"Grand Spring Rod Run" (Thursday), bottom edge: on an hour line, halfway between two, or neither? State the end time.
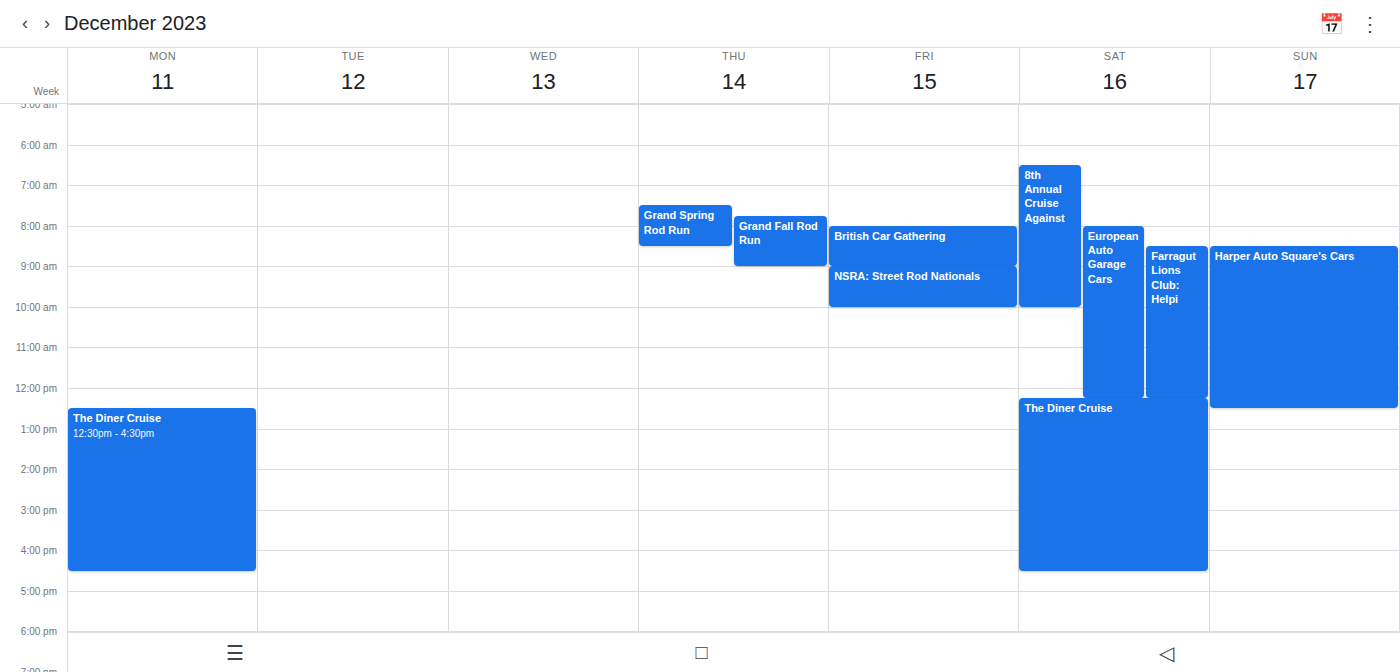
8:30 AM -- halfway between the 8 AM and 9 AM lines.